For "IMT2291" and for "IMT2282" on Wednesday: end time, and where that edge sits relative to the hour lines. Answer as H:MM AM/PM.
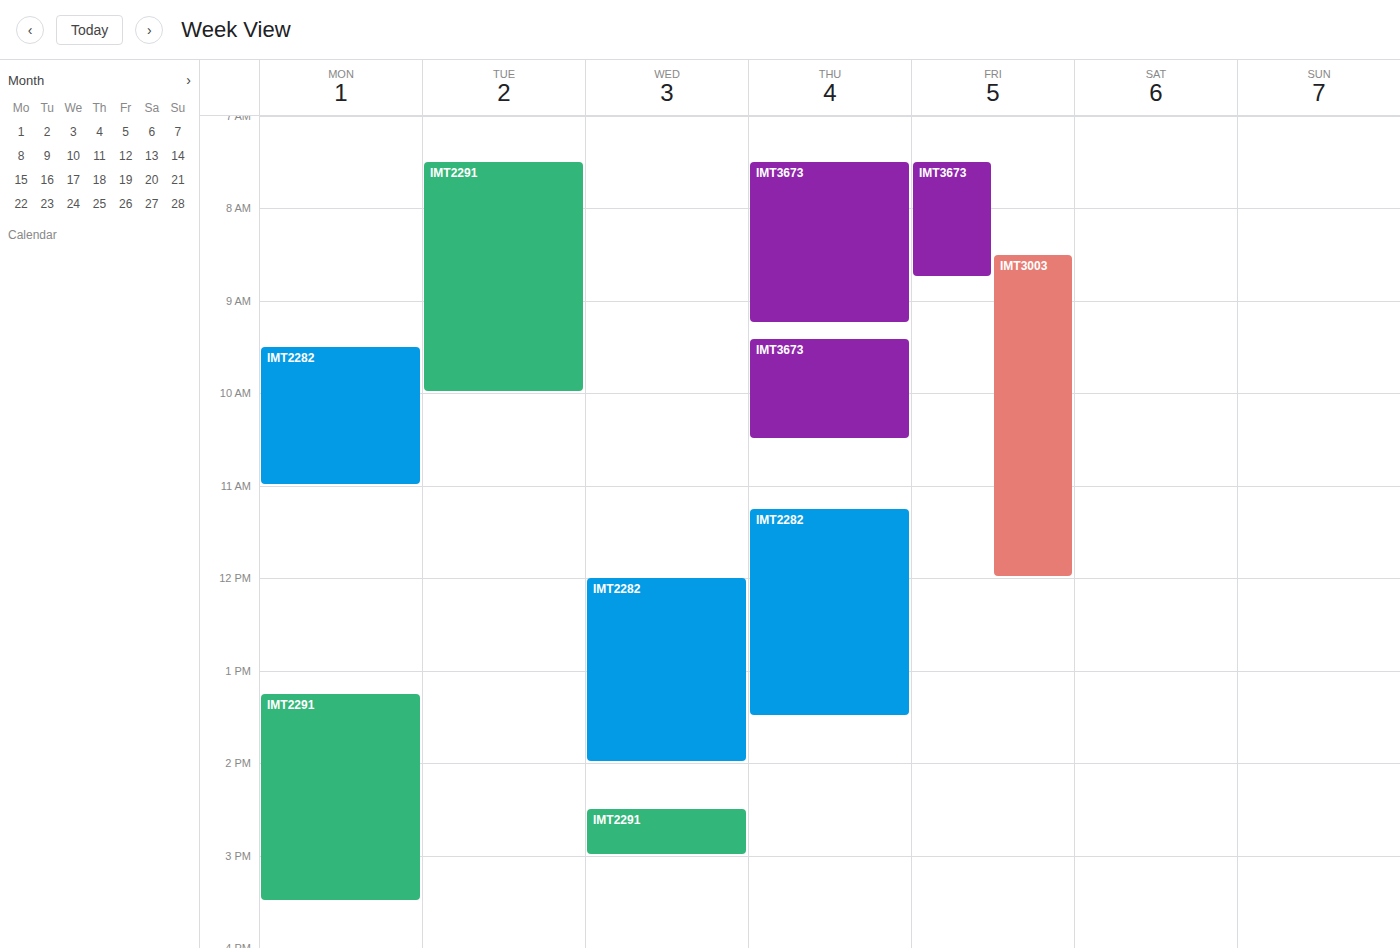
"IMT2291": 3:00 PM, exactly on the 3 PM line. "IMT2282": 2:00 PM, exactly on the 2 PM line.